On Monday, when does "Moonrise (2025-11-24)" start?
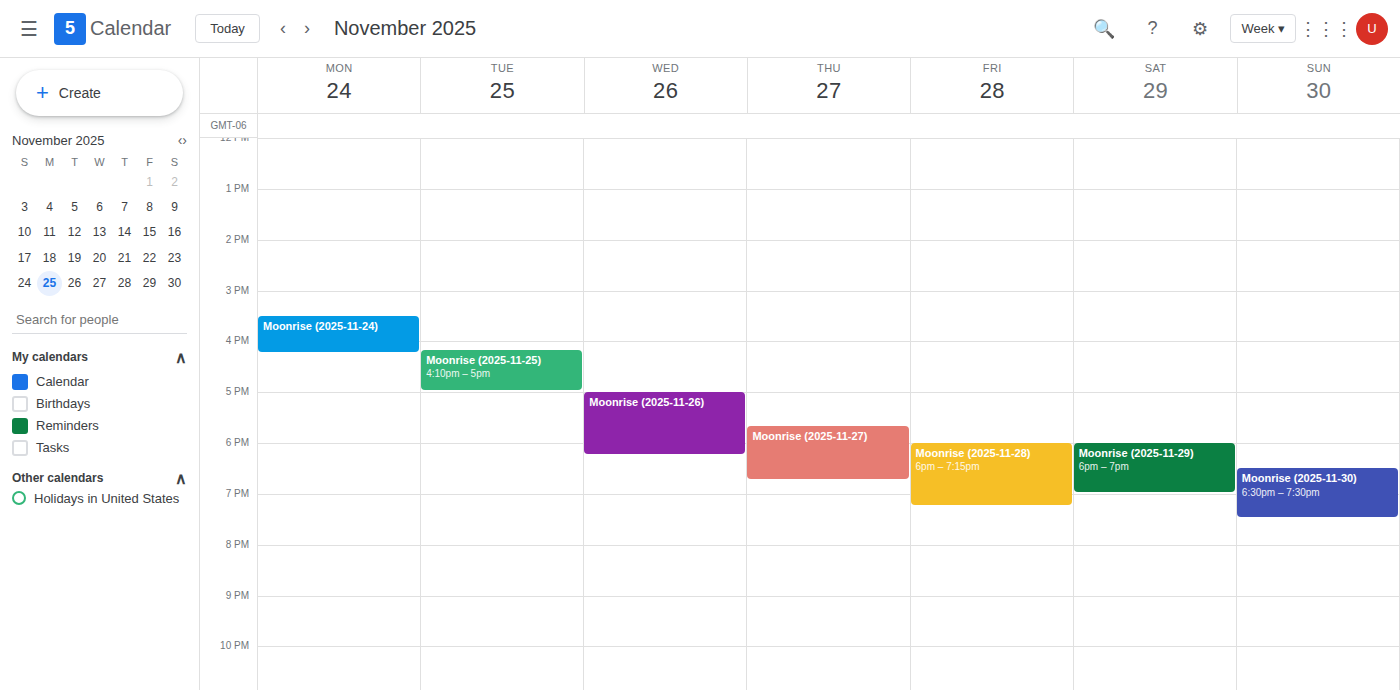
3:30 PM